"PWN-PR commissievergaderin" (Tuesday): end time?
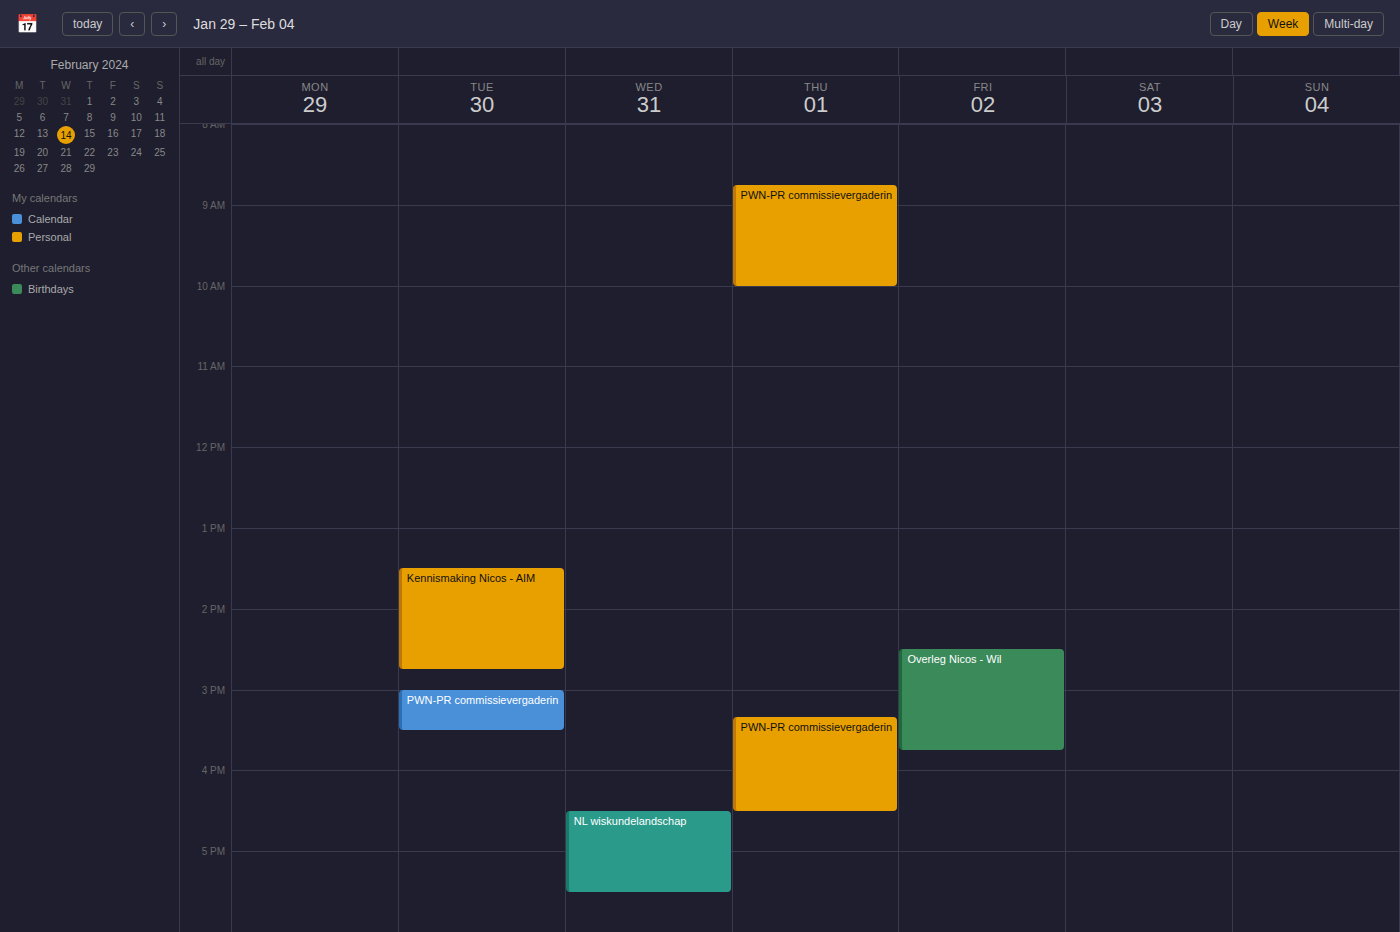
3:30 PM